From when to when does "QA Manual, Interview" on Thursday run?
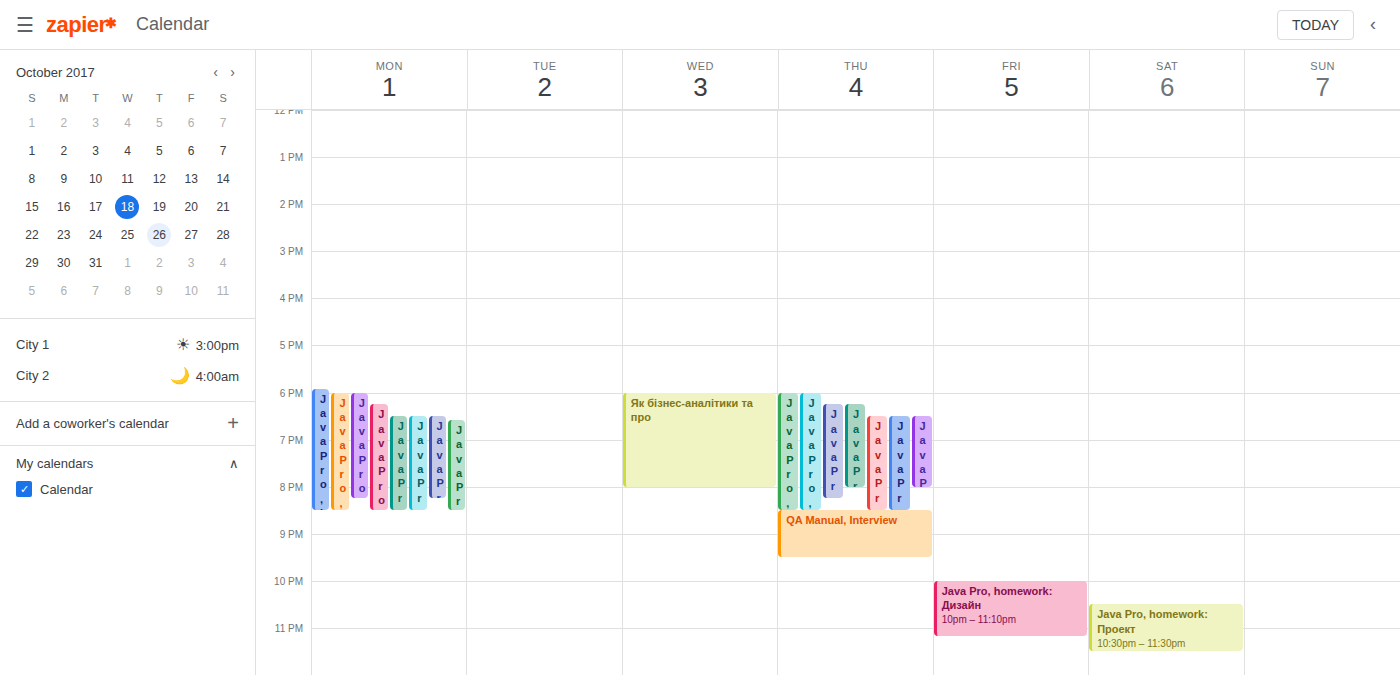
8:30 PM to 9:30 PM